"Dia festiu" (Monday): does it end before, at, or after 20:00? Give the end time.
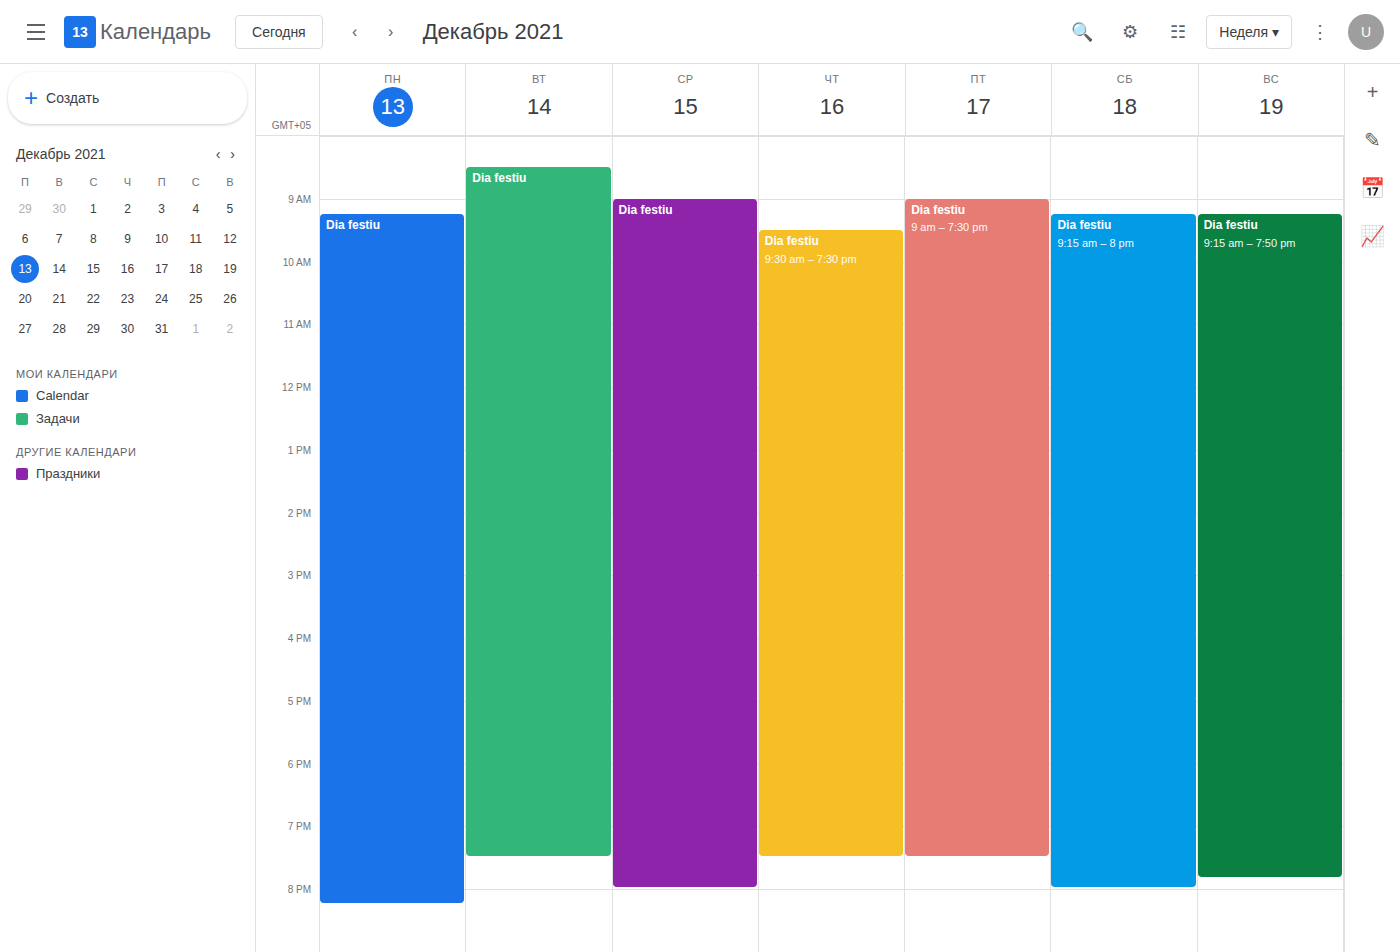
20:15 -- after 20:00, 15 minutes below the 20:00 line.